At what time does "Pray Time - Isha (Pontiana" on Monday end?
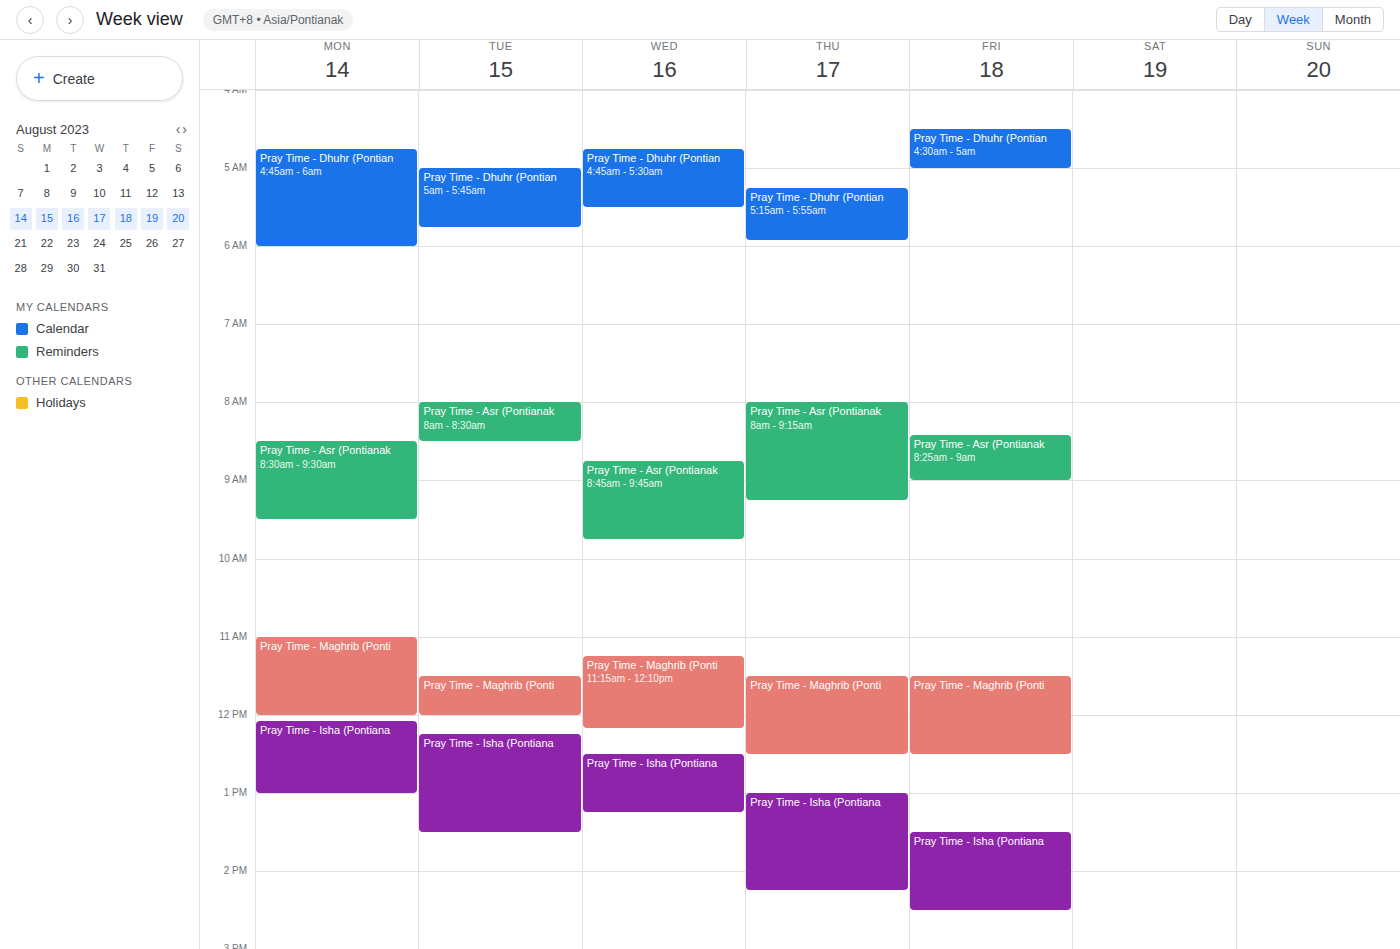
1:00 PM